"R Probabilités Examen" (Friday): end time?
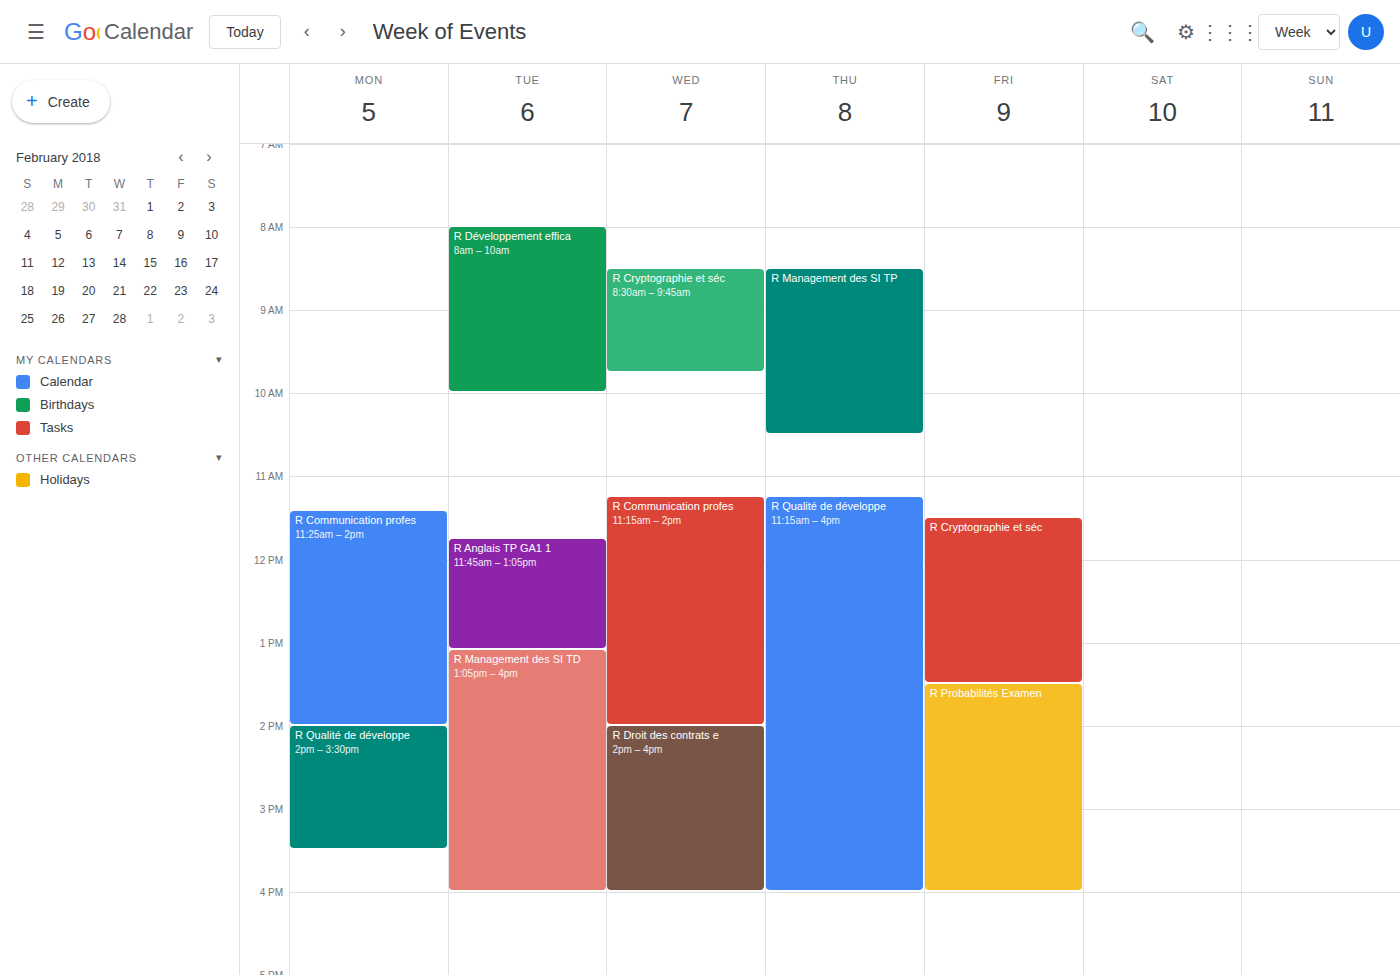
4:00 PM